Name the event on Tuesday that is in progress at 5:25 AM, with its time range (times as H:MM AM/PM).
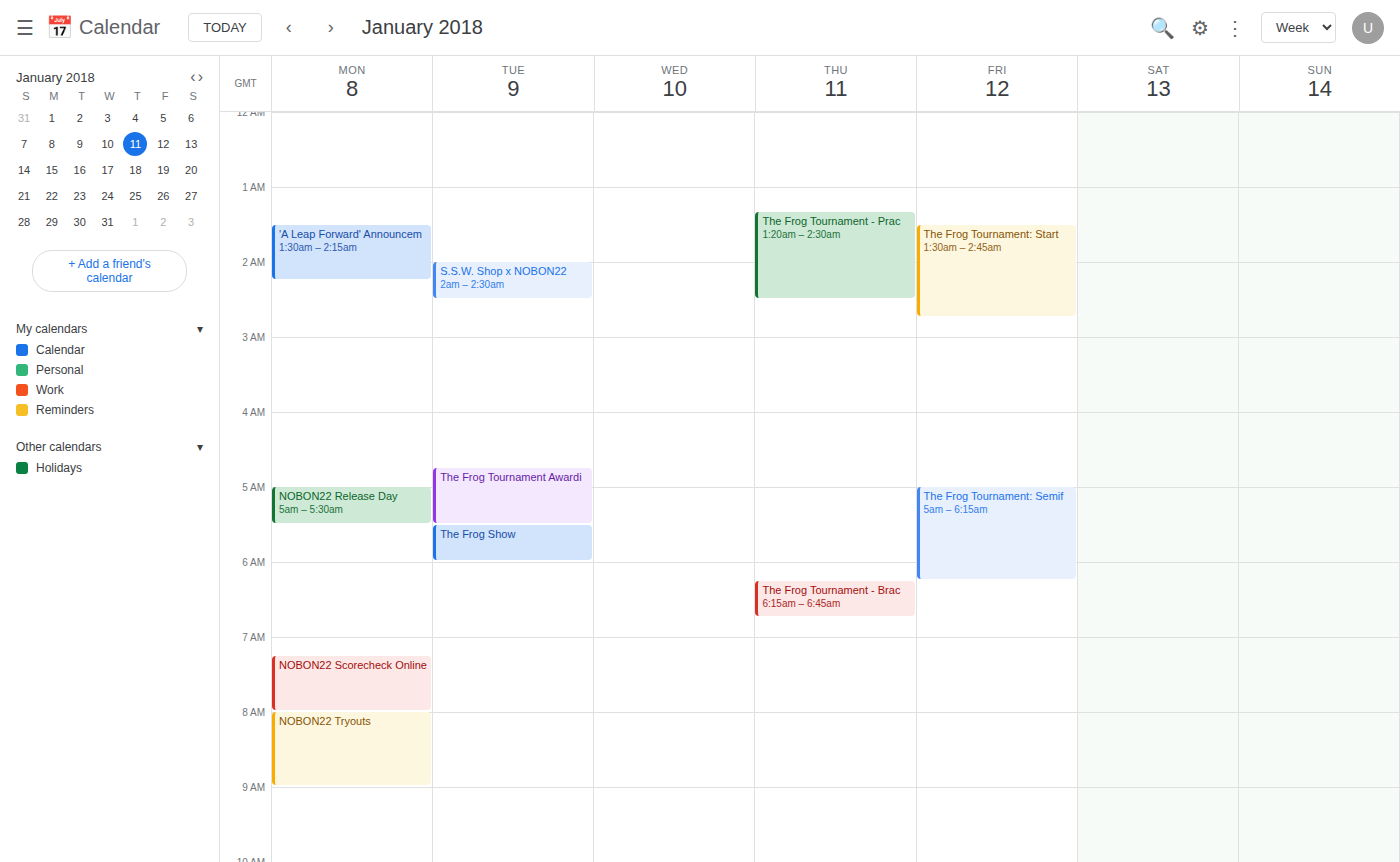
"The Frog Tournament Awardi", 4:45 AM to 5:30 AM